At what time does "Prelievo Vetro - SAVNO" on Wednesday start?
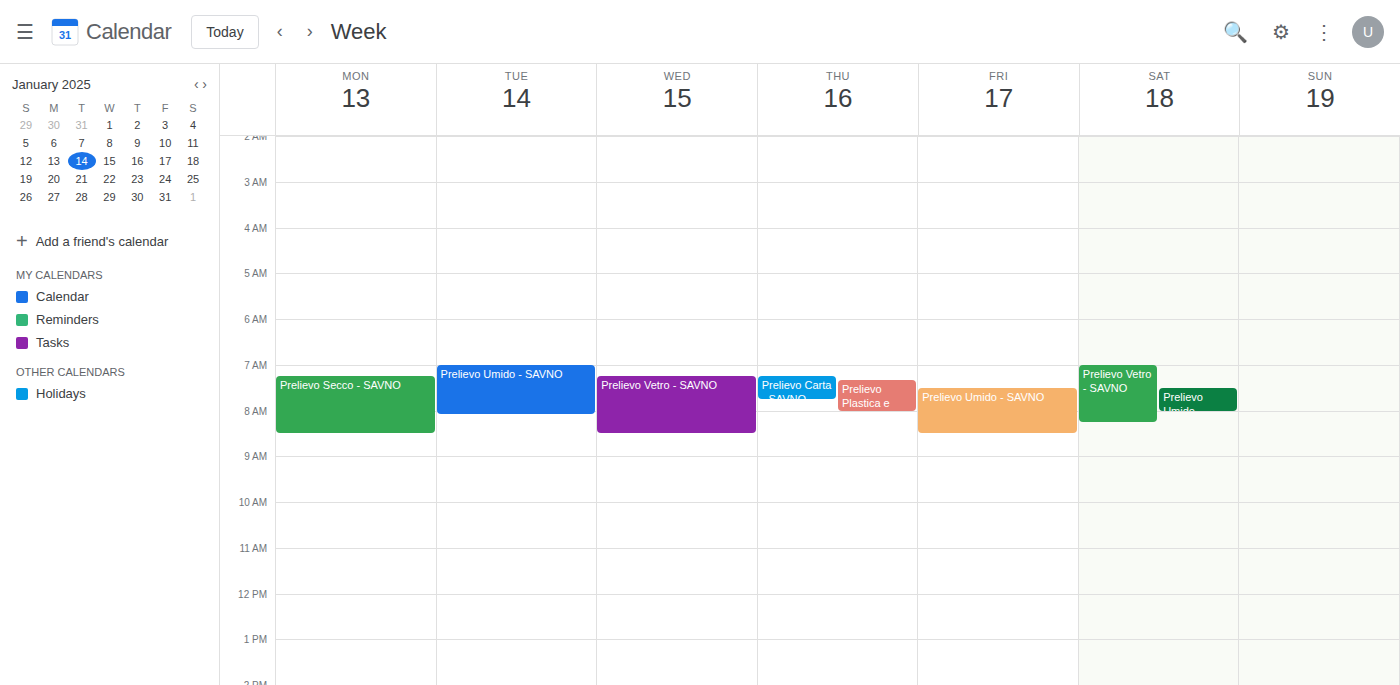
7:15 AM